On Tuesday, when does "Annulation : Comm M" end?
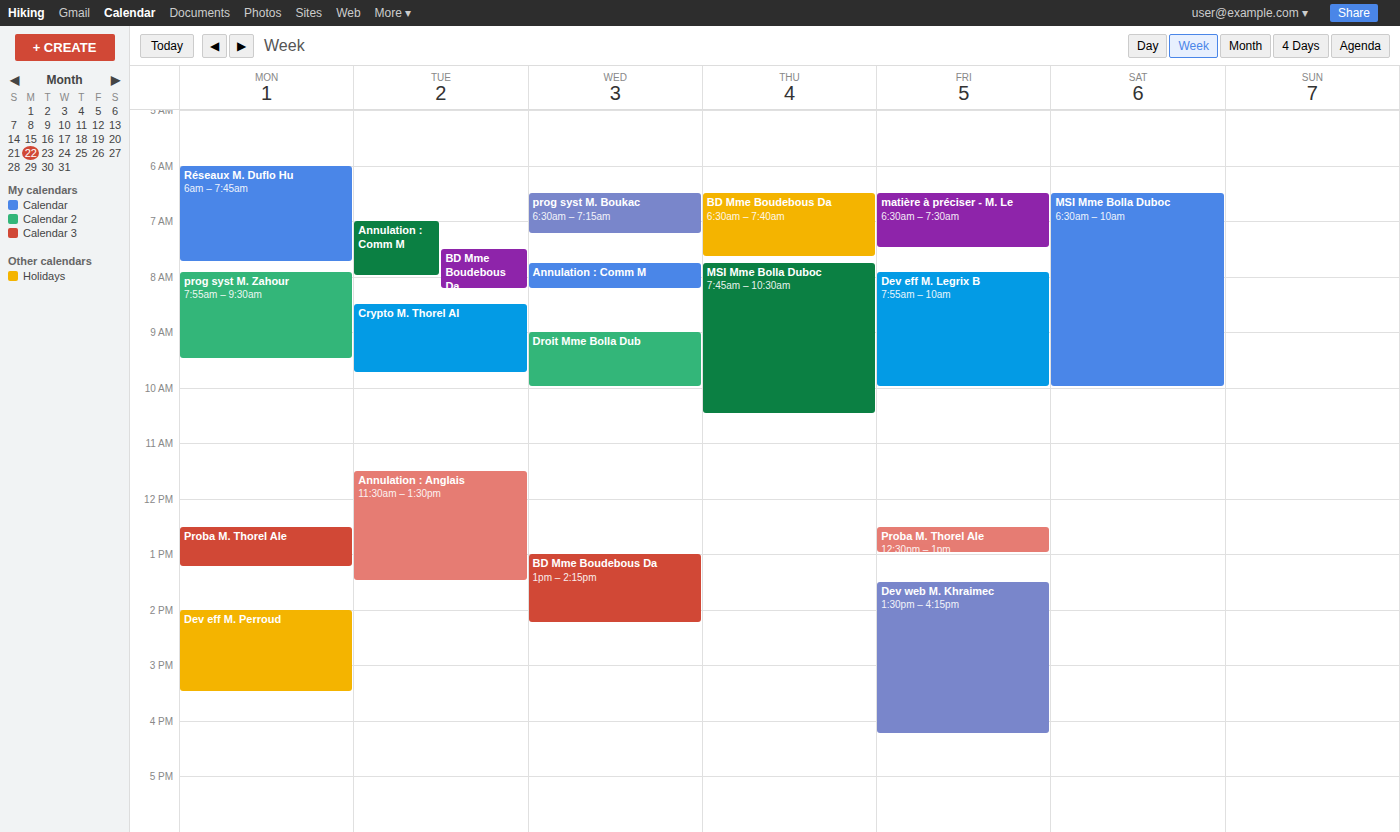
8:00 AM